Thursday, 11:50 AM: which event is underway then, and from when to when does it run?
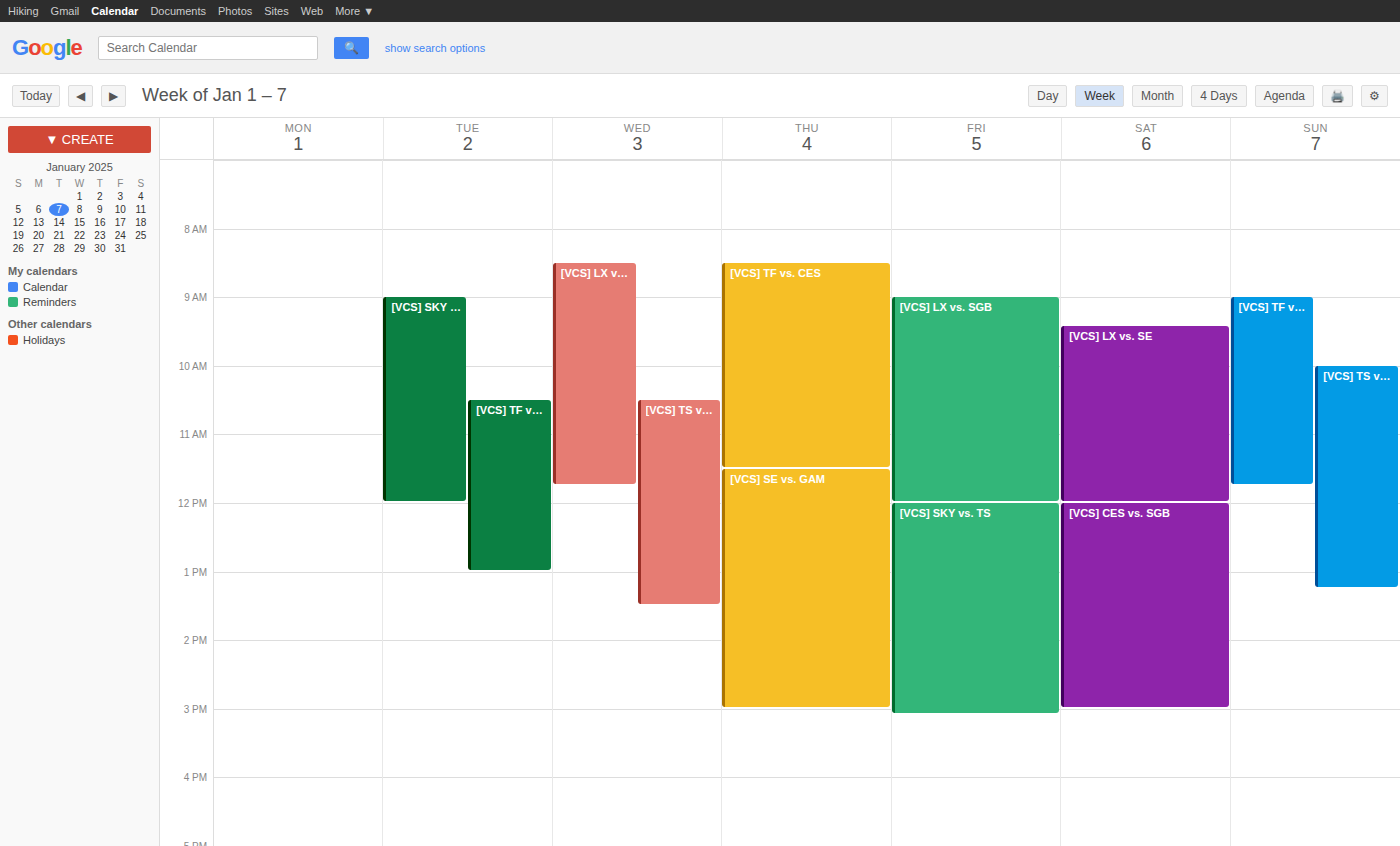
"[VCS] SE vs. GAM", 11:30 AM to 3:00 PM